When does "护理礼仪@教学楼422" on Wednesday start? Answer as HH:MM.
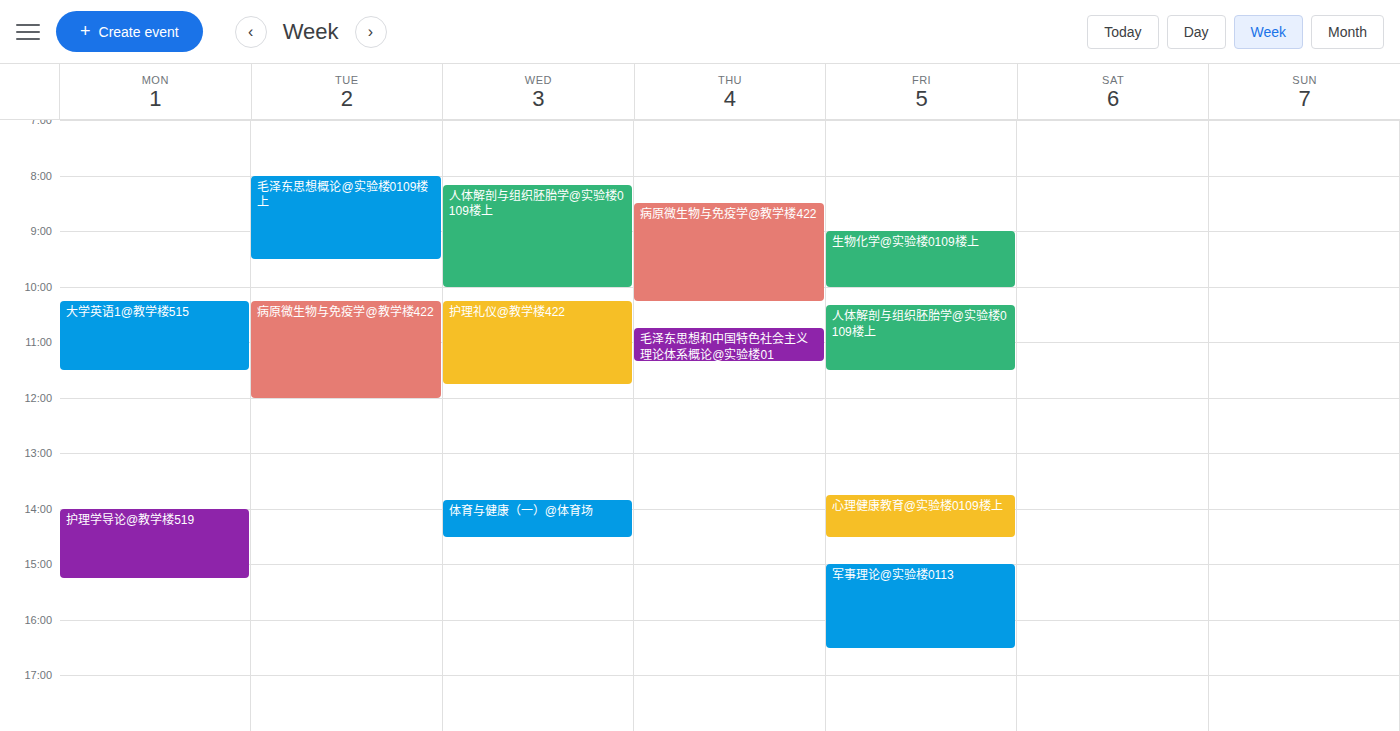
10:15